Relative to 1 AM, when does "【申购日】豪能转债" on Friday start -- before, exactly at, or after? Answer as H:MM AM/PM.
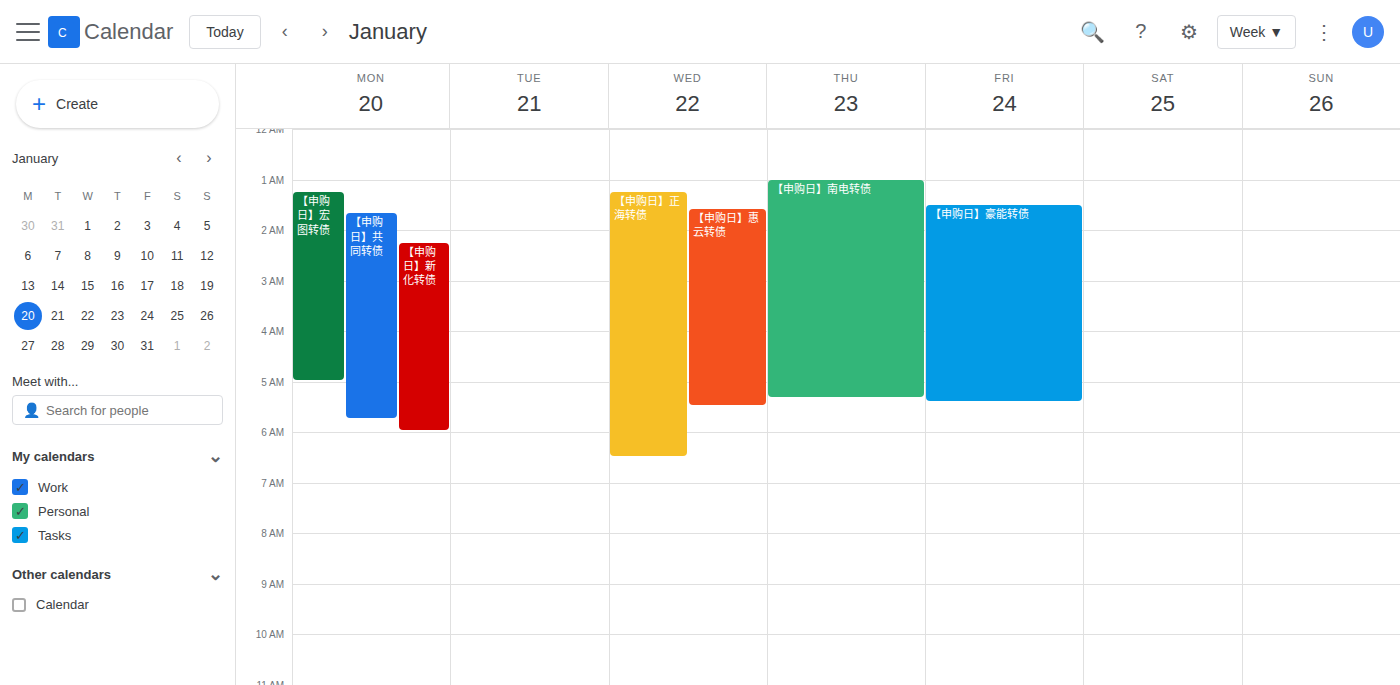
1:30 AM -- after 1 AM, 30 minutes below the 1 AM line.